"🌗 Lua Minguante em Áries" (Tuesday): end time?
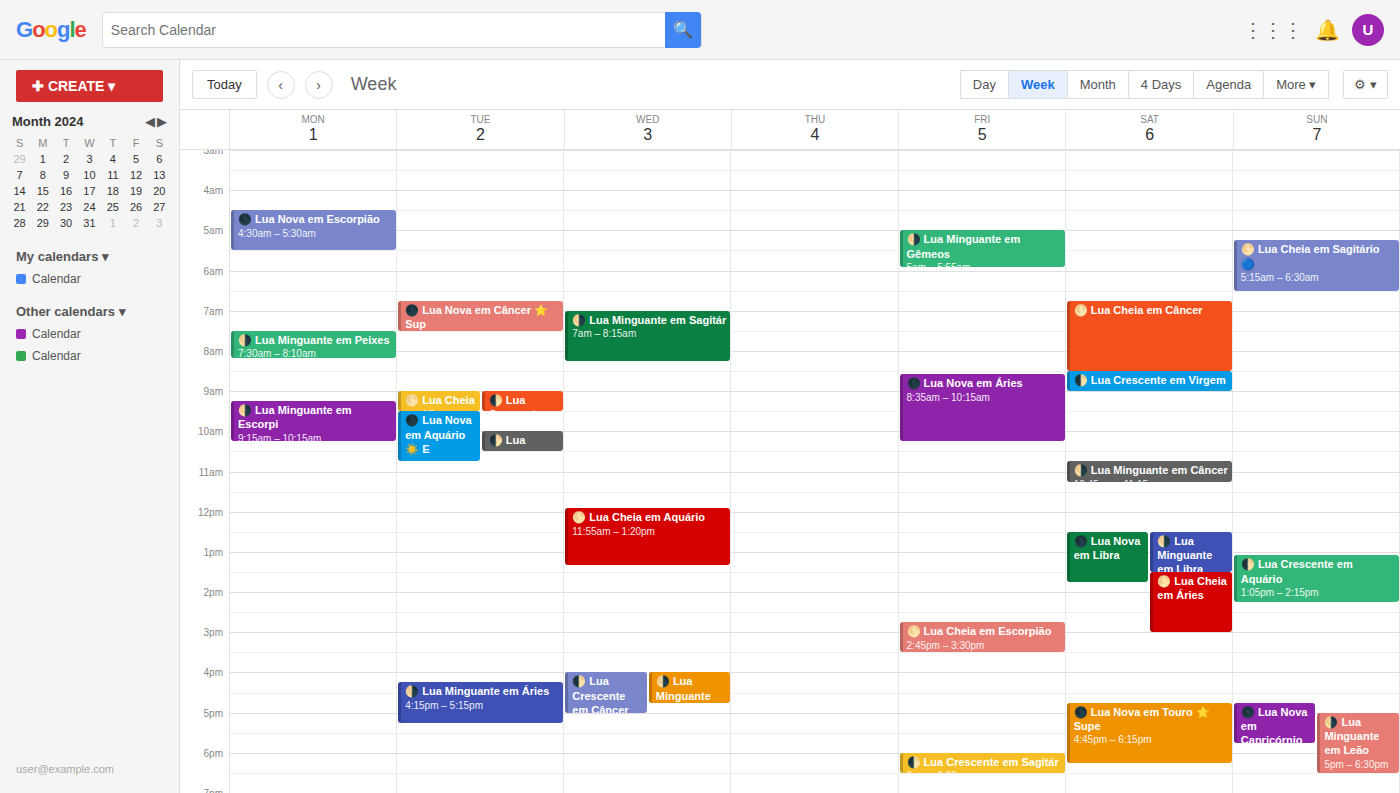
5:15 PM